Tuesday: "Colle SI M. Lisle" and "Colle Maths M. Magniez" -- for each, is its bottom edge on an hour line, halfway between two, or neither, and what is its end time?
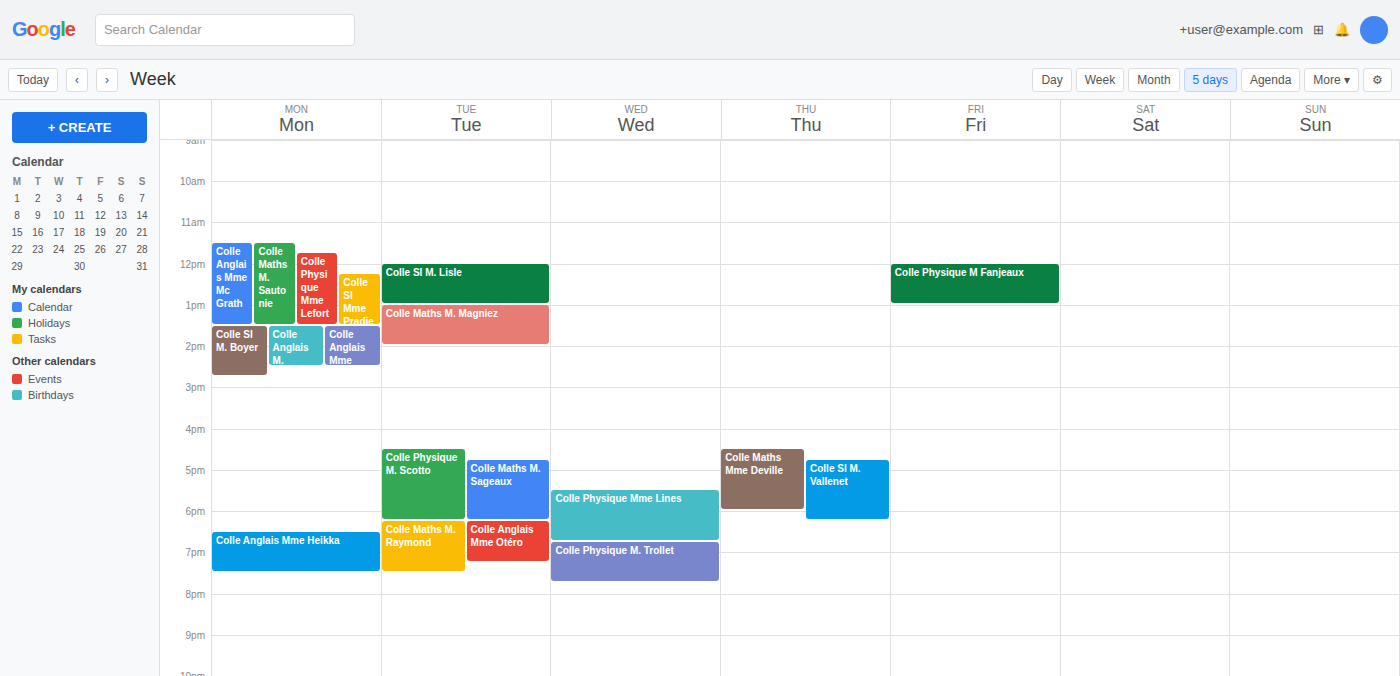
"Colle SI M. Lisle": 1:00 PM, exactly on the 1 PM line. "Colle Maths M. Magniez": 2:00 PM, exactly on the 2 PM line.